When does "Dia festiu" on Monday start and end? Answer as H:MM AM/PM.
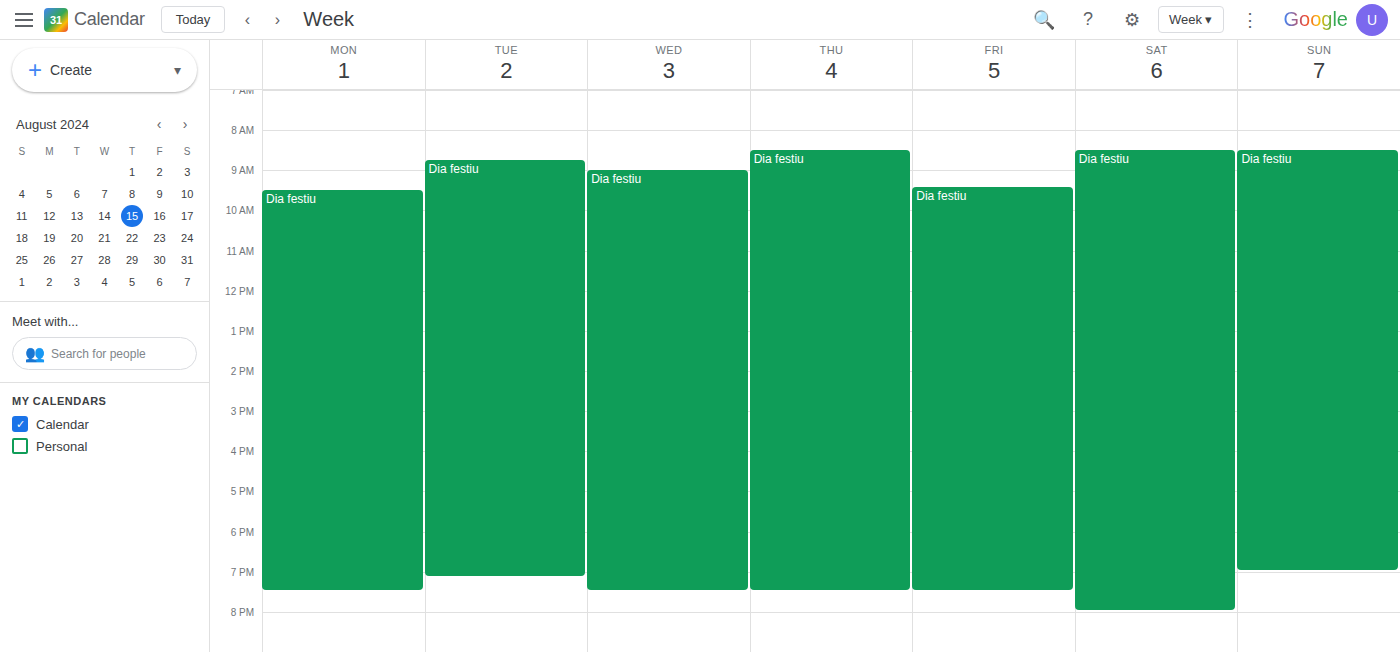
9:30 AM to 7:30 PM